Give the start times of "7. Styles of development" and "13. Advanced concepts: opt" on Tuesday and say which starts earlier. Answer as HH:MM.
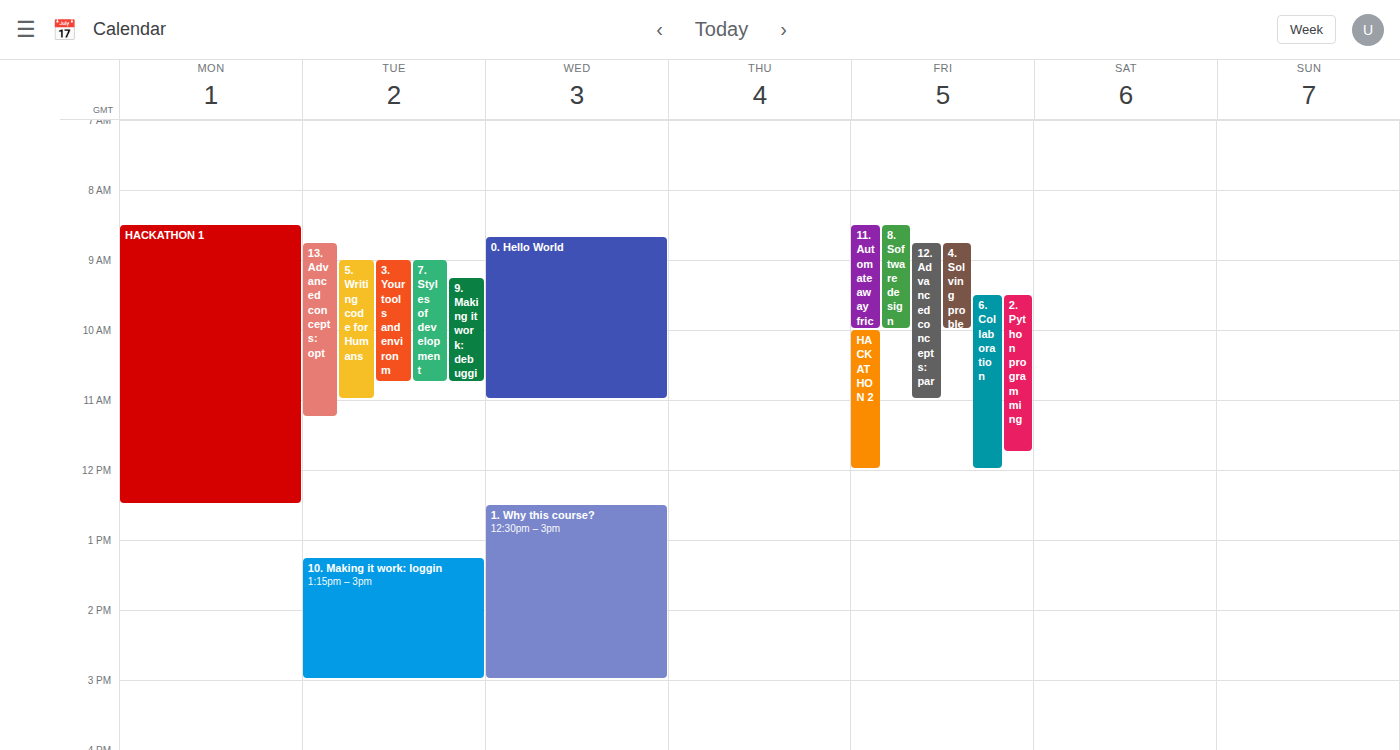
"13. Advanced concepts: opt" 08:45; "7. Styles of development" 09:00.